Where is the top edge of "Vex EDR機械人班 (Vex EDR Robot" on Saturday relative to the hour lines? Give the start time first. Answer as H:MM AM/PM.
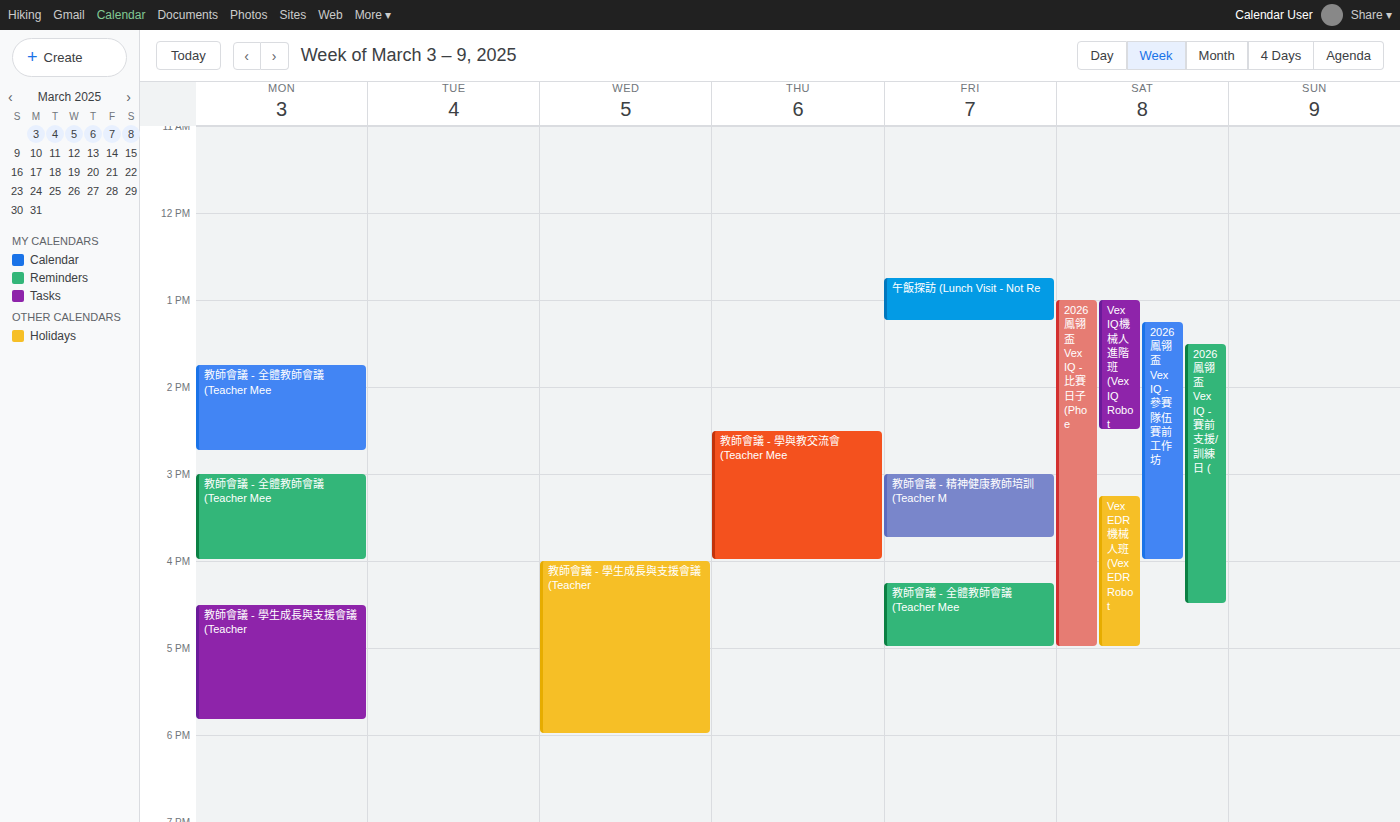
3:15 PM -- neither: a quarter of the way from the 3 PM line to the 4 PM line.